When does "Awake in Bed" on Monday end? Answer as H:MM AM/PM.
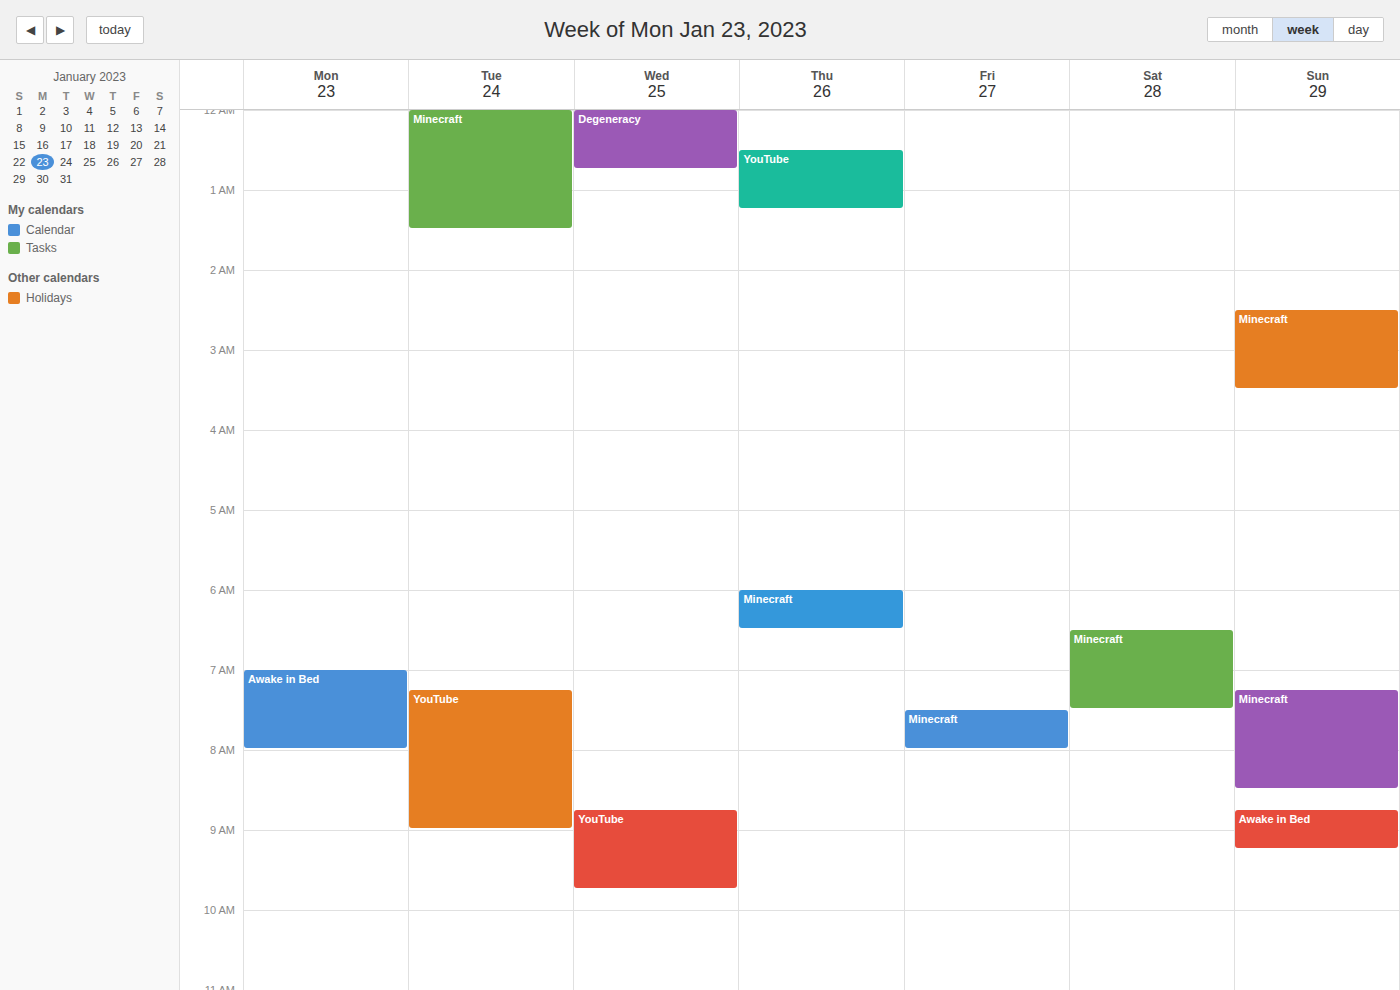
8:00 AM